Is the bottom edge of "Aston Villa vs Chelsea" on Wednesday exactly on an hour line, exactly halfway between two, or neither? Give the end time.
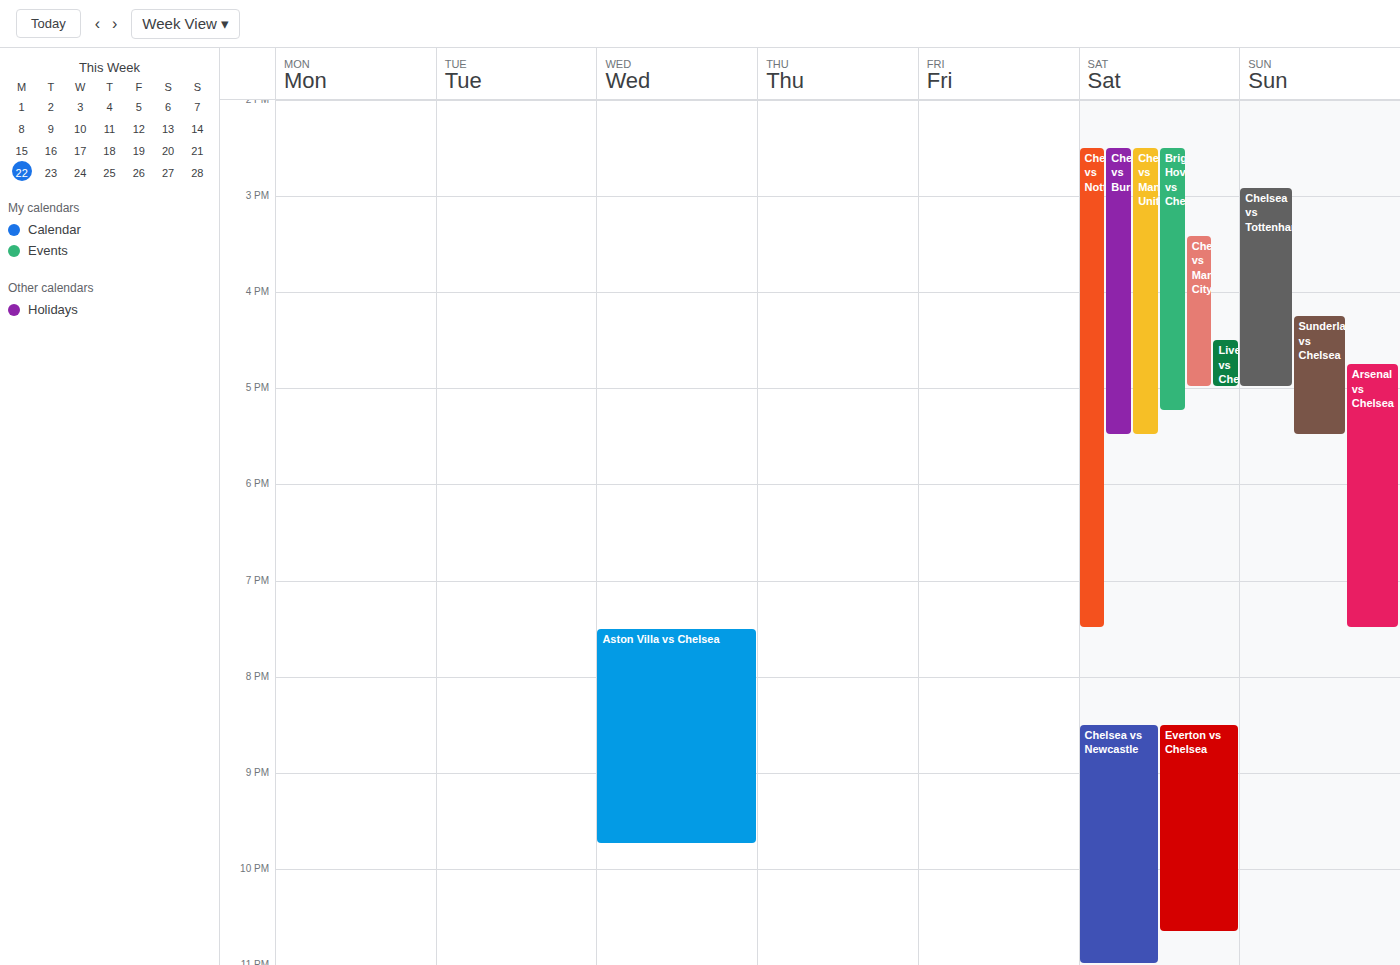
9:45 PM -- neither: three quarters of the way from the 9 PM line to the 10 PM line.